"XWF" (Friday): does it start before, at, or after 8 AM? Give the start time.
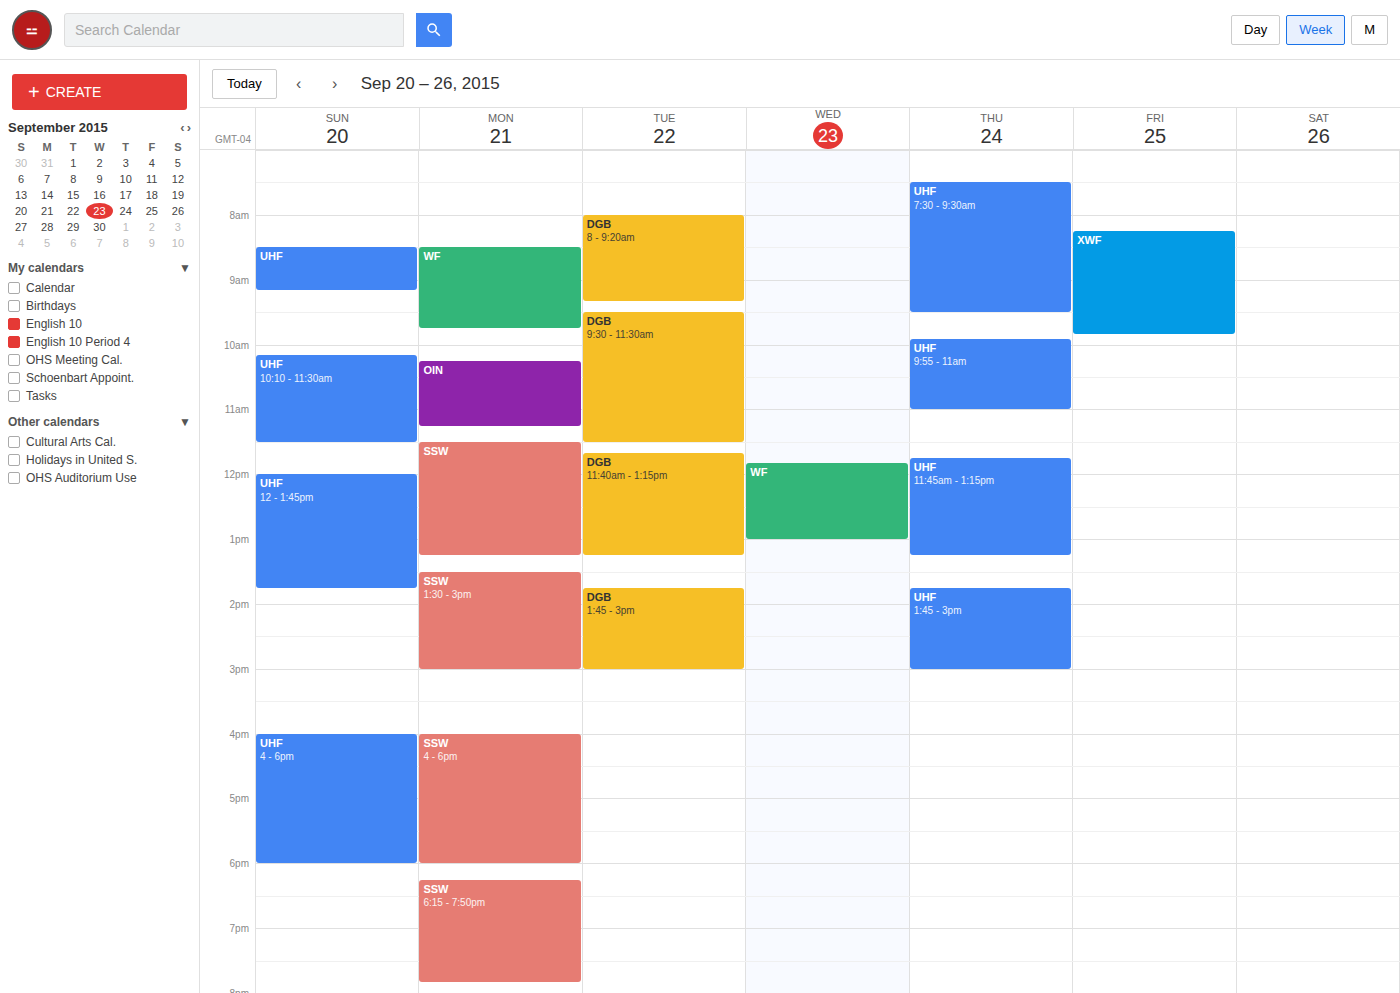
8:15 AM -- after 8 AM, 15 minutes below the 8 AM line.